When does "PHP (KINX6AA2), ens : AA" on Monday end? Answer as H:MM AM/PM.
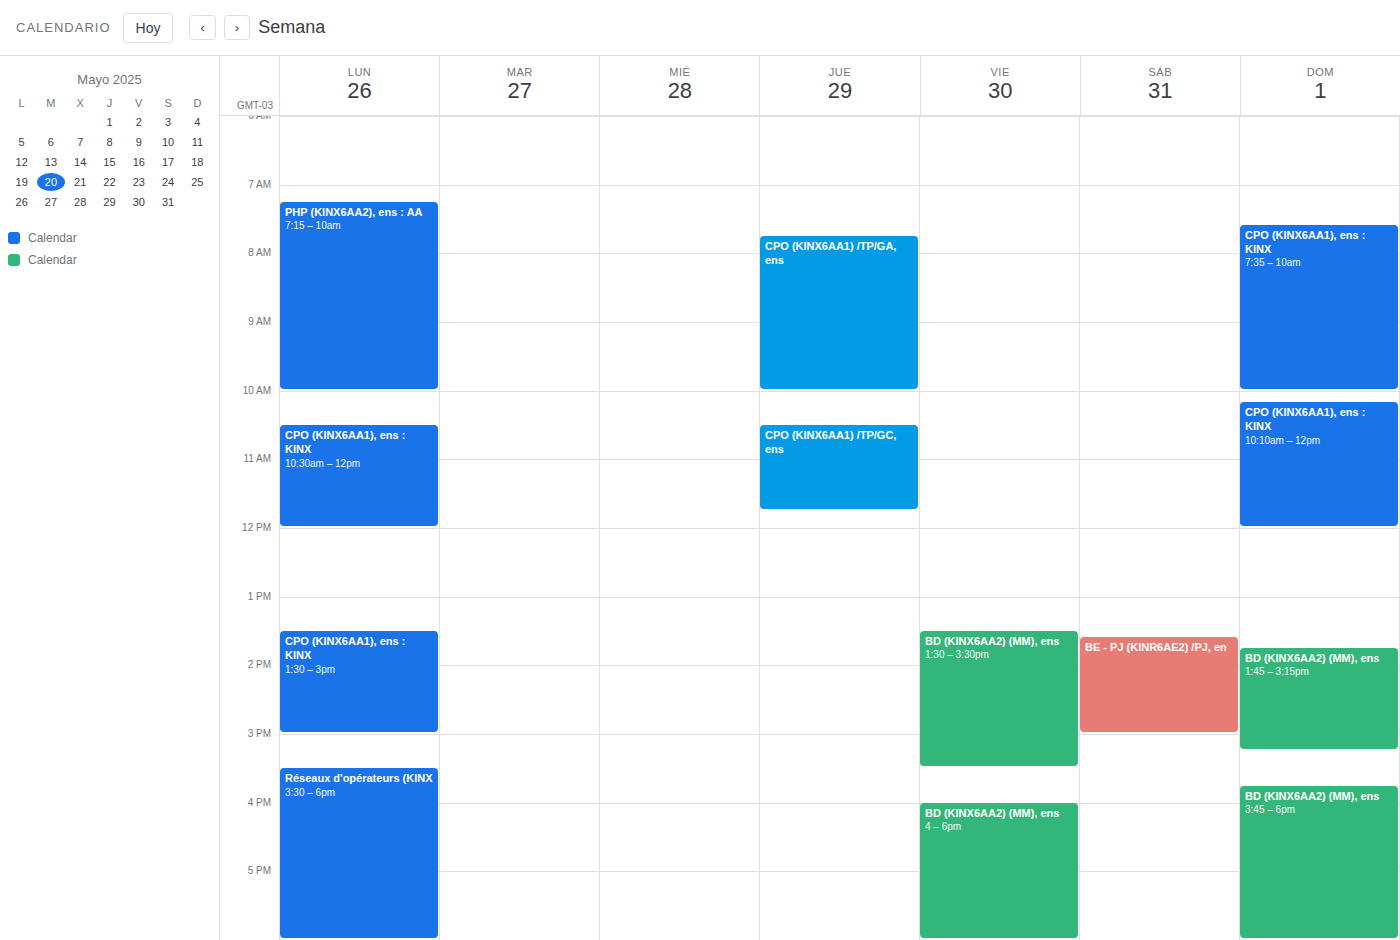
10:00 AM